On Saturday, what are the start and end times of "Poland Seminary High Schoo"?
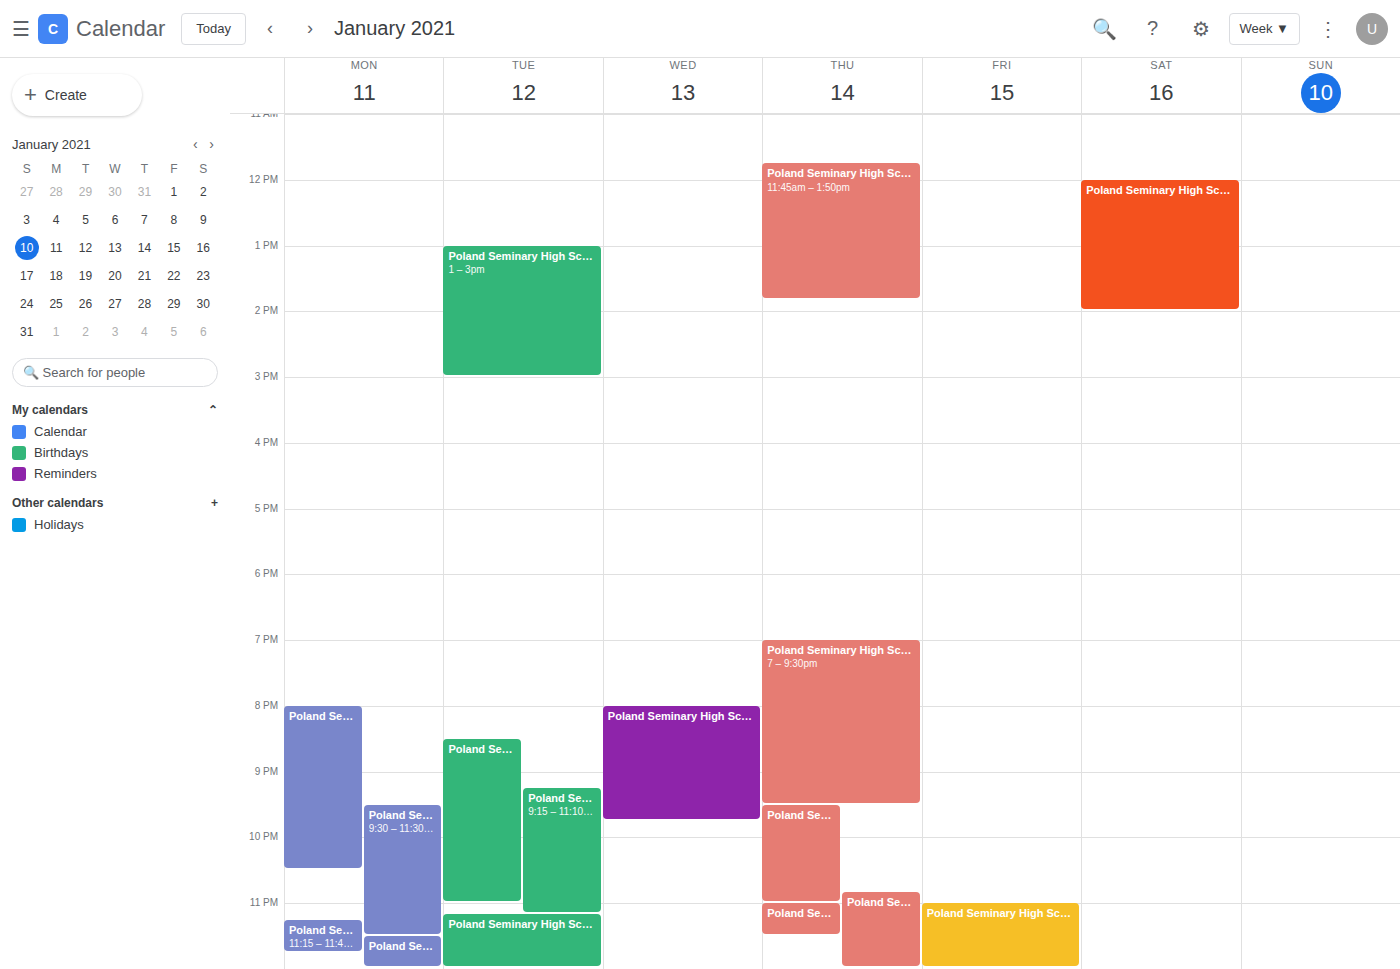
12:00 PM to 2:00 PM